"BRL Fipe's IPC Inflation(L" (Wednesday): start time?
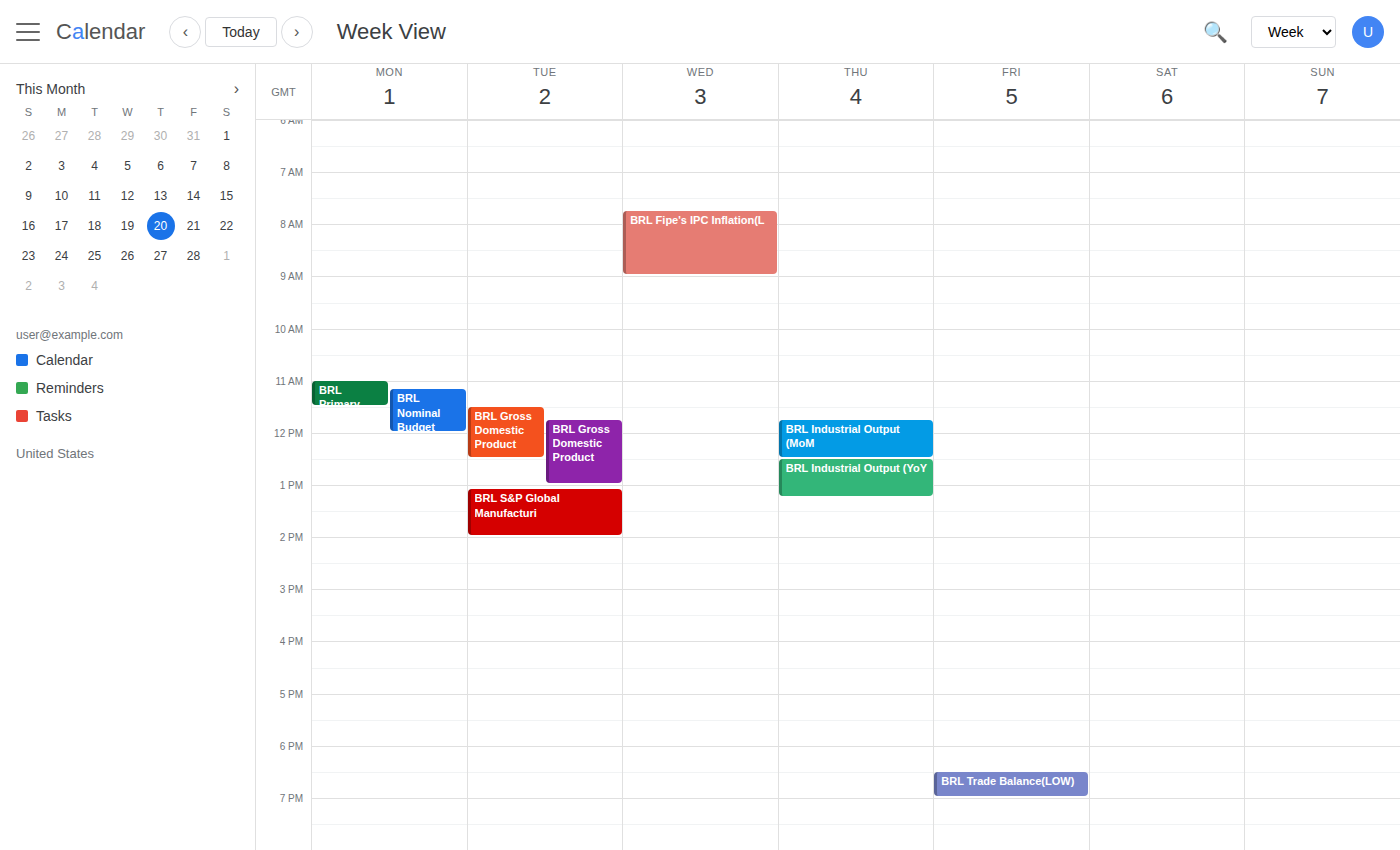
7:45 AM